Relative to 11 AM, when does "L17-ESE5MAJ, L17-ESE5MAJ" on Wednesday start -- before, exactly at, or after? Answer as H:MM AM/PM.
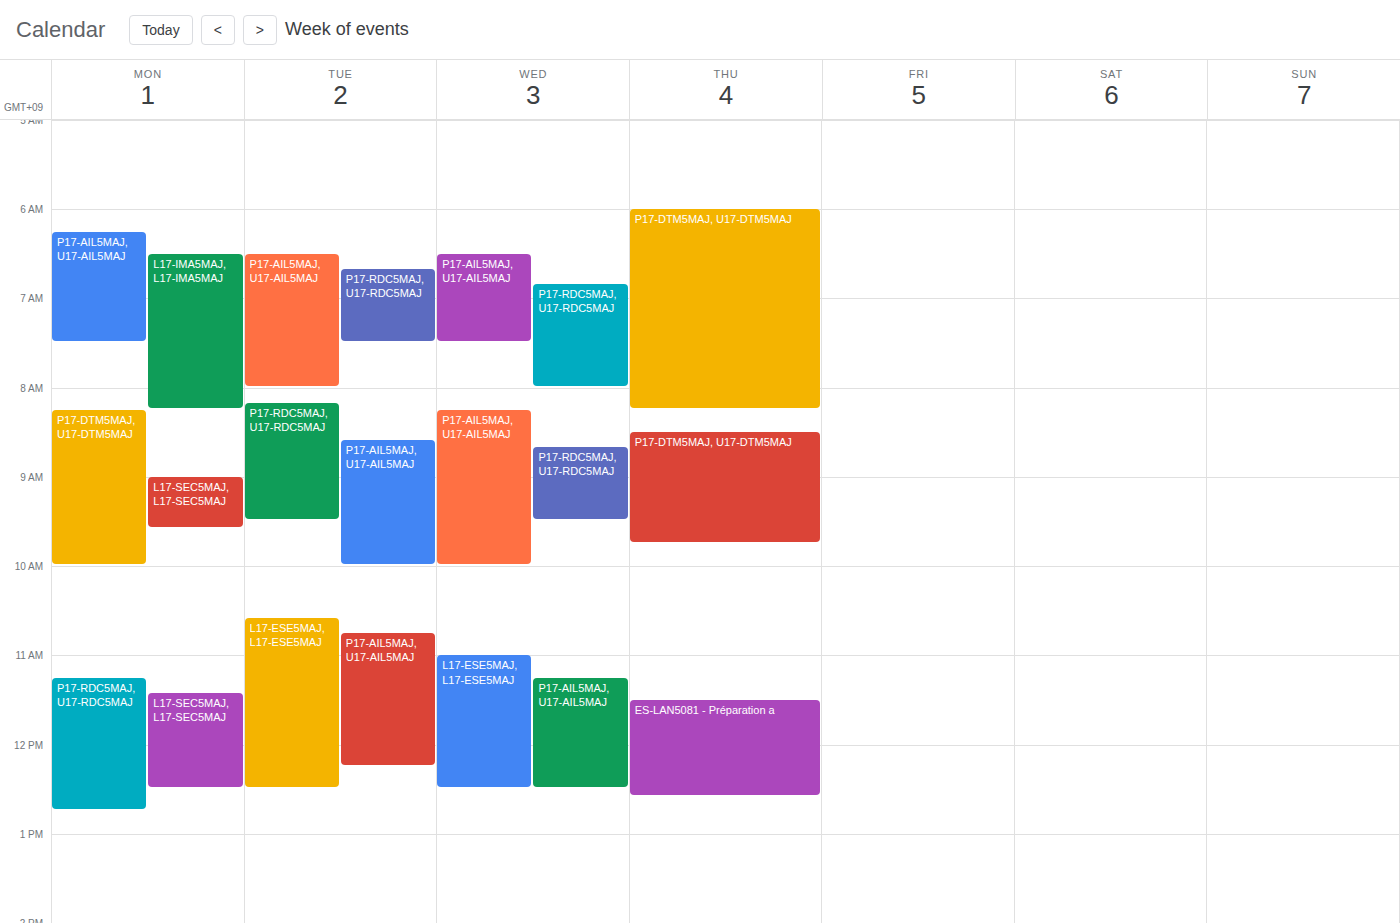
11:00 AM -- exactly at 11 AM, on the 11 AM line.